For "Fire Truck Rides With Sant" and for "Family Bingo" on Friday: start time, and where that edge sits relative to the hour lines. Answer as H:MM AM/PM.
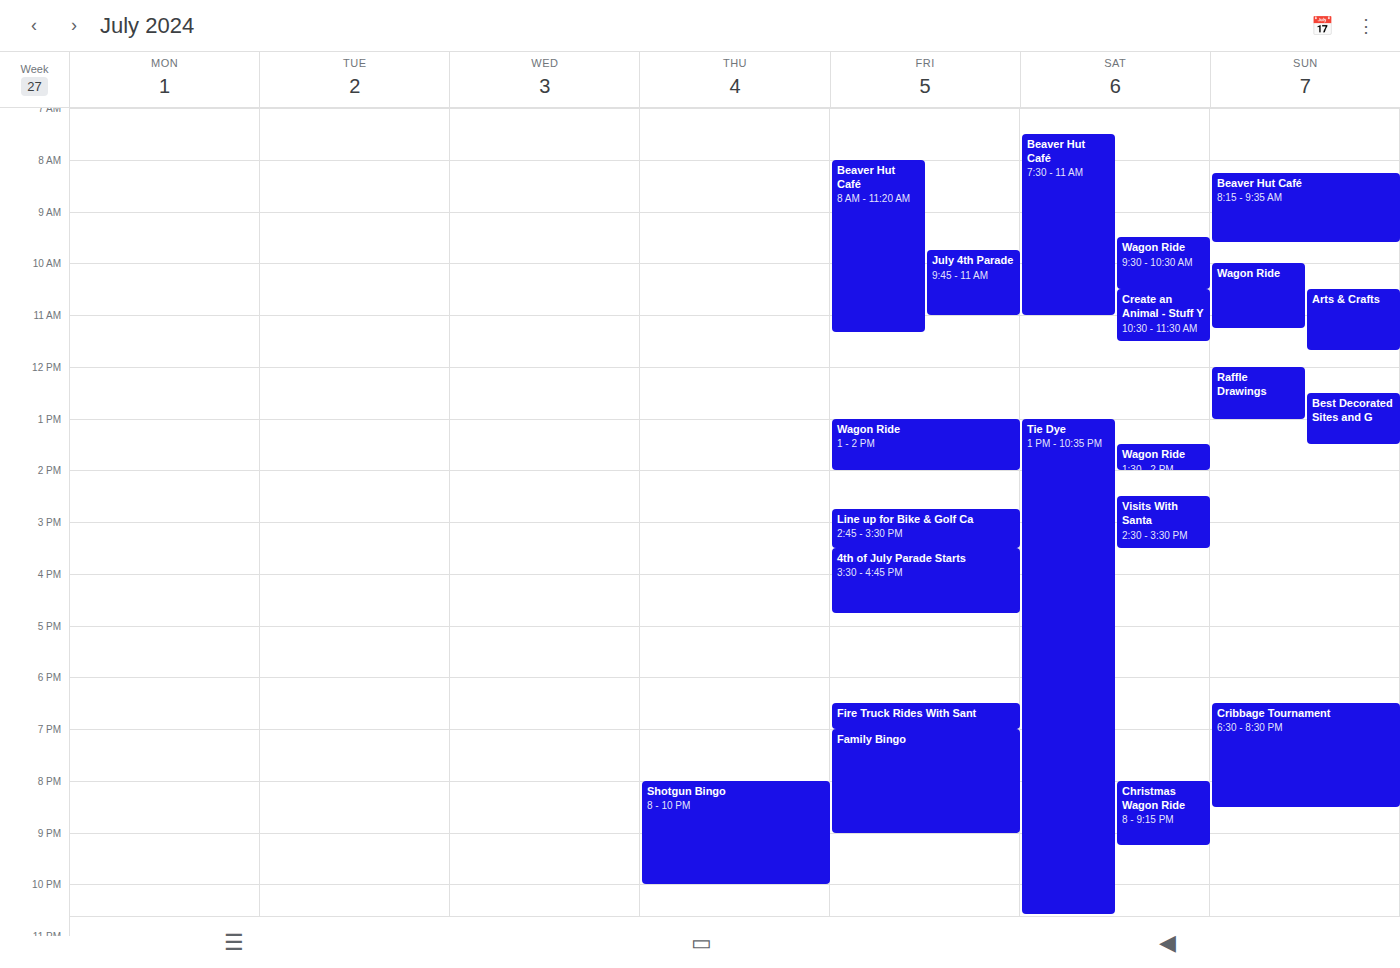
"Fire Truck Rides With Sant": 6:30 PM, halfway between the 6 PM and 7 PM lines. "Family Bingo": 7:00 PM, exactly on the 7 PM line.